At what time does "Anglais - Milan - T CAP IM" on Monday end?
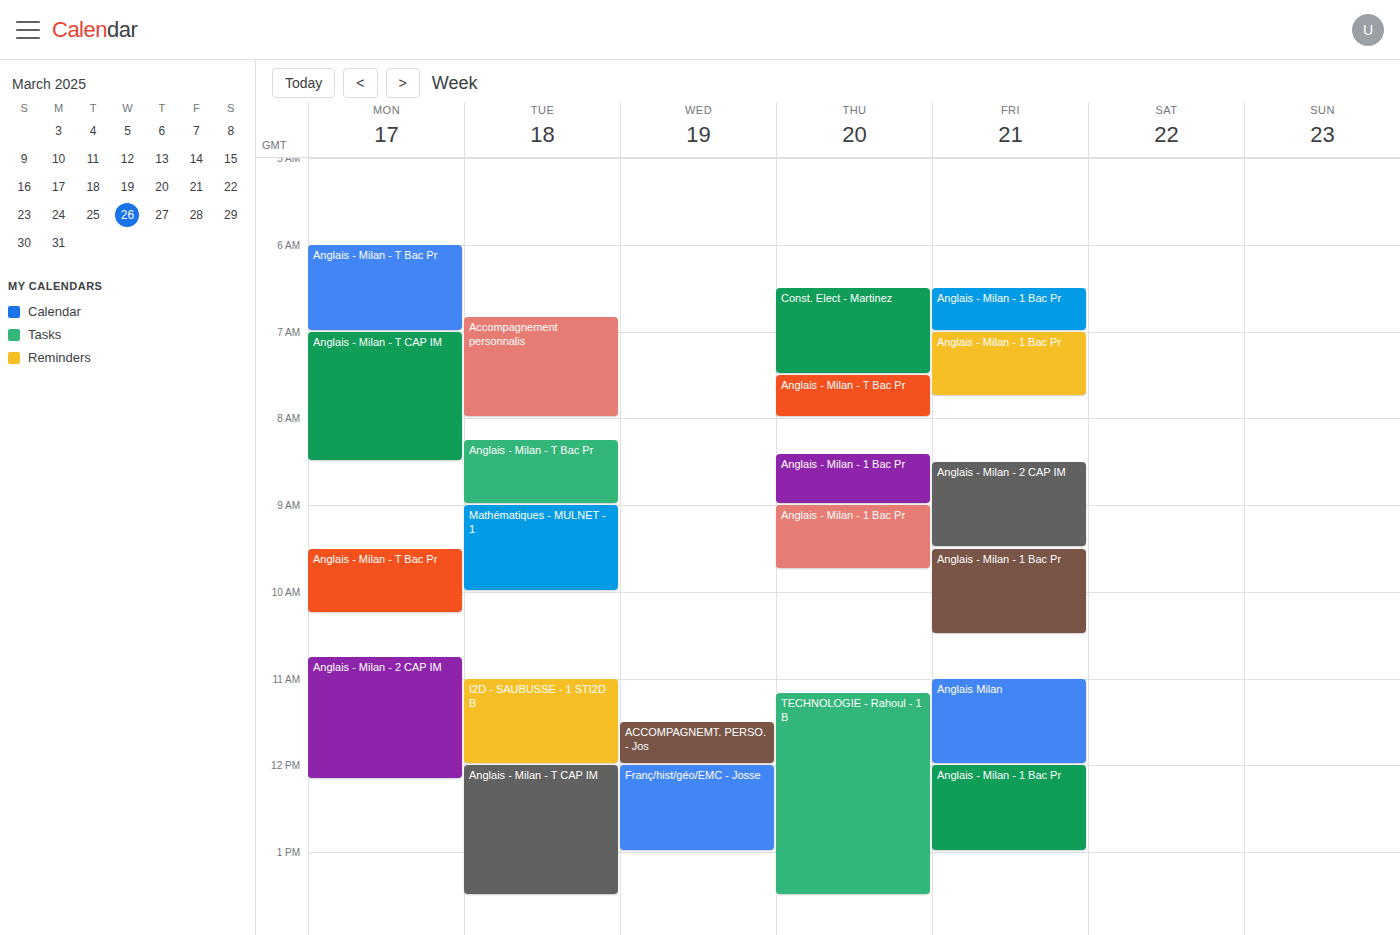
08:30